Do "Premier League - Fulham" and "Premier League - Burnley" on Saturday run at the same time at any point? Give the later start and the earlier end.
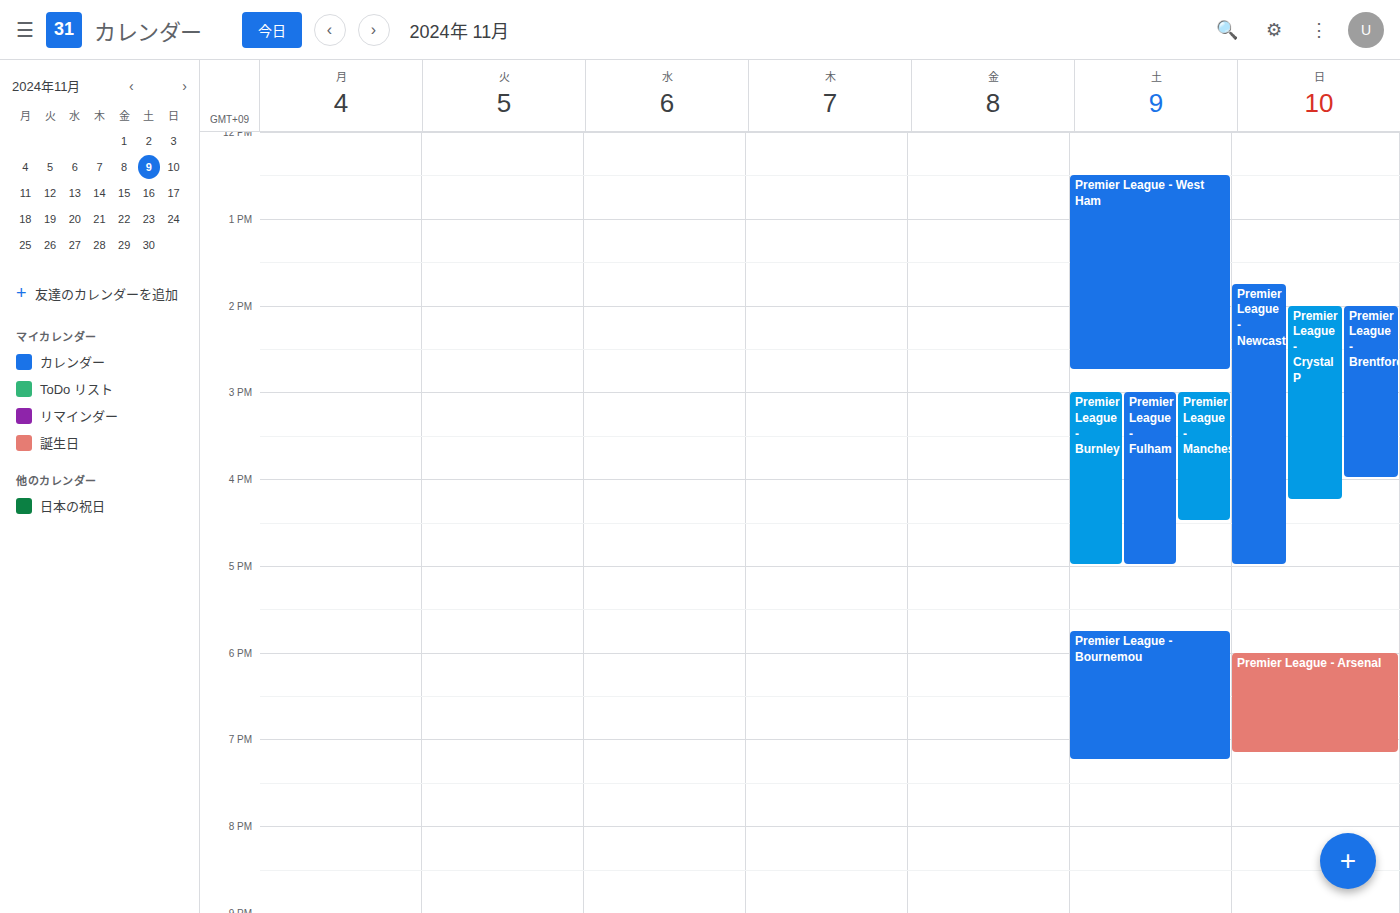
"Premier League - Burnley" runs 3:00 PM to 5:00 PM, inside "Premier League - Fulham" -- they overlap.